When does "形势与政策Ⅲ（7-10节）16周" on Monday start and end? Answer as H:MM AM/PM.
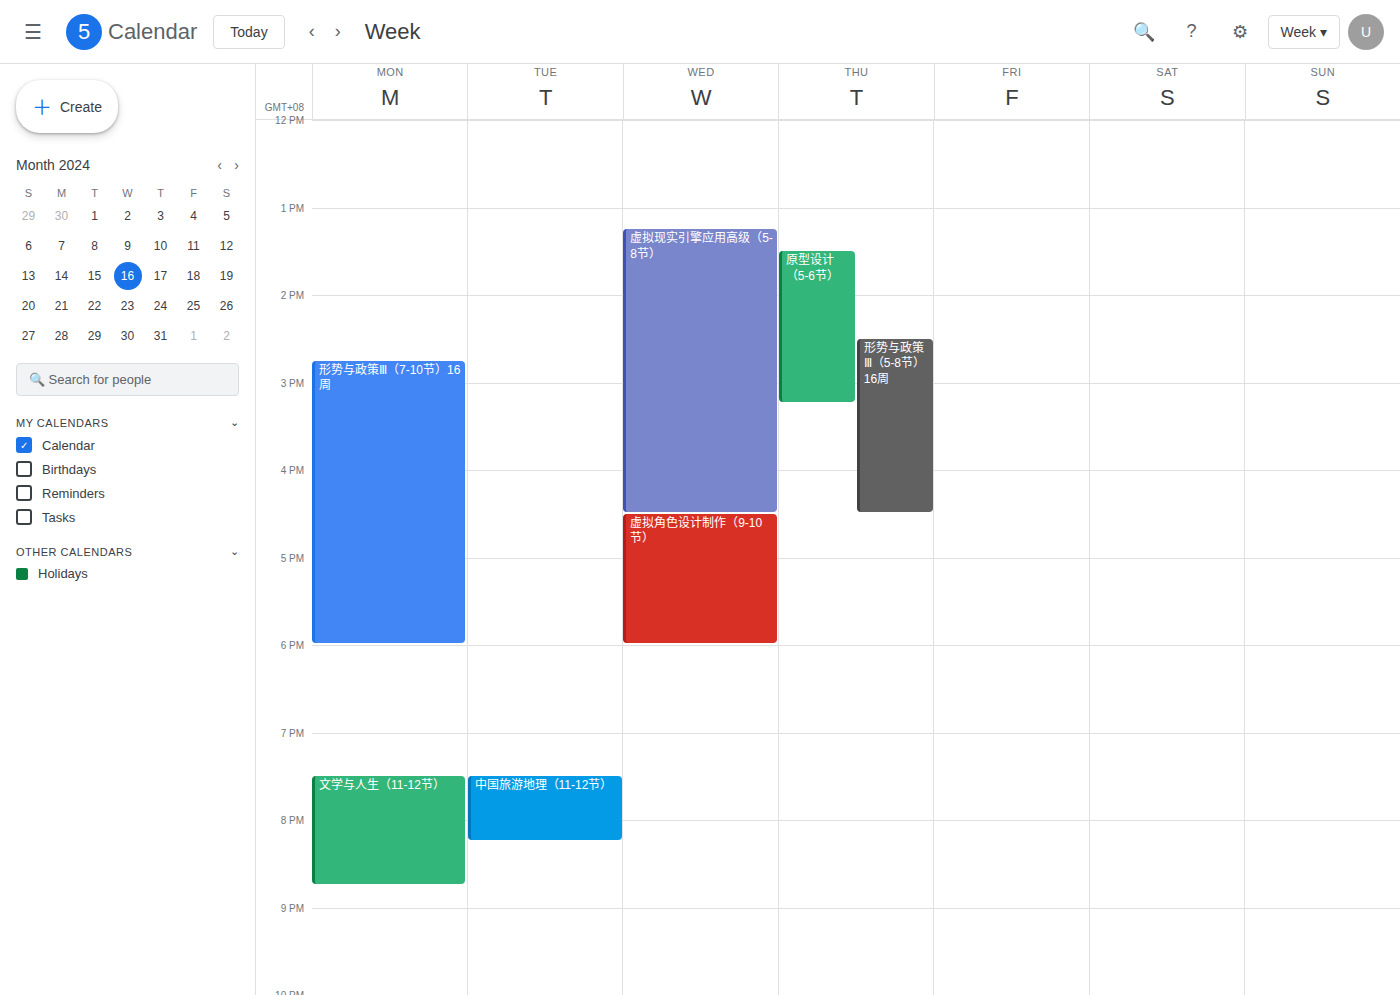
2:45 PM to 6:00 PM